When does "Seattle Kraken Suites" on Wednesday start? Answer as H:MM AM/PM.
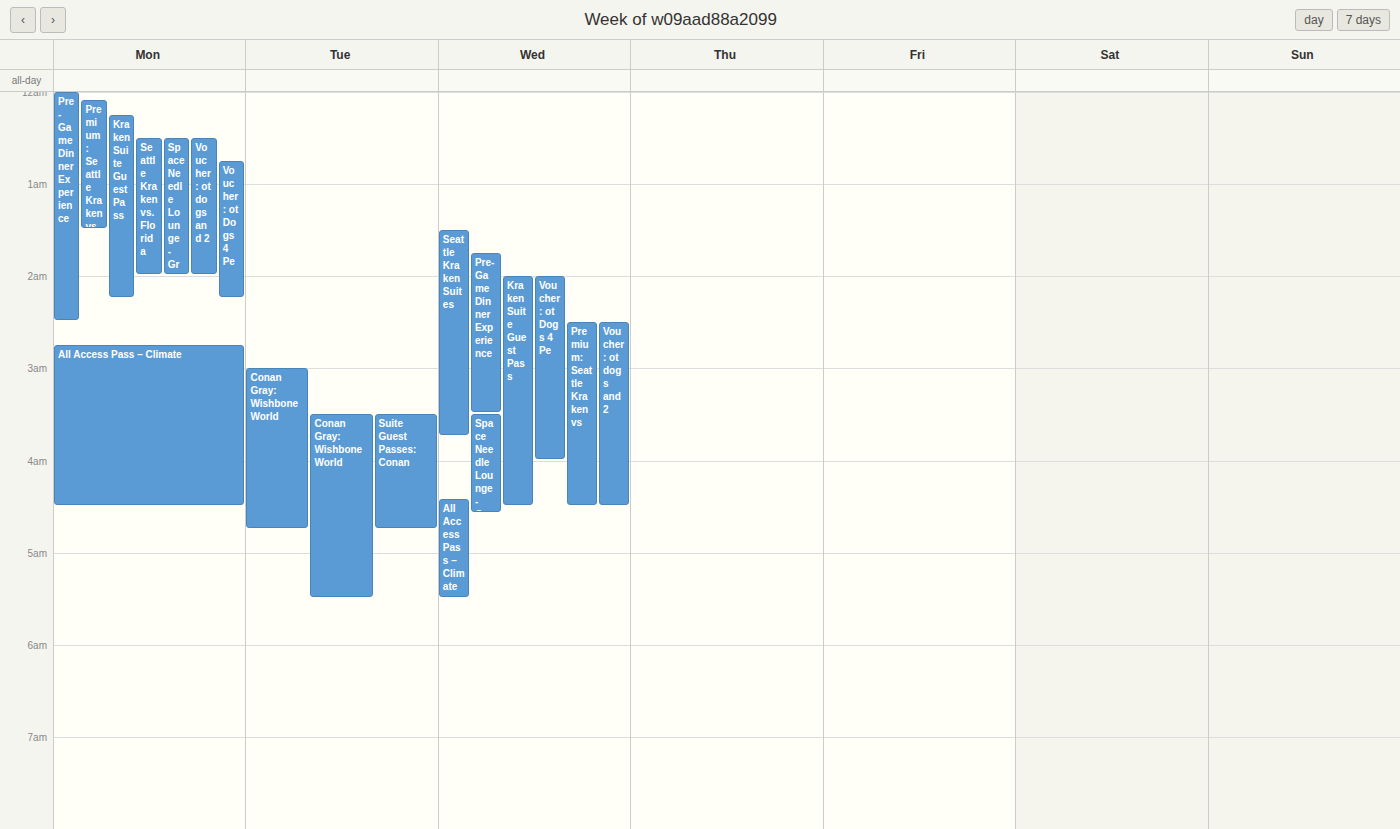
1:30 AM